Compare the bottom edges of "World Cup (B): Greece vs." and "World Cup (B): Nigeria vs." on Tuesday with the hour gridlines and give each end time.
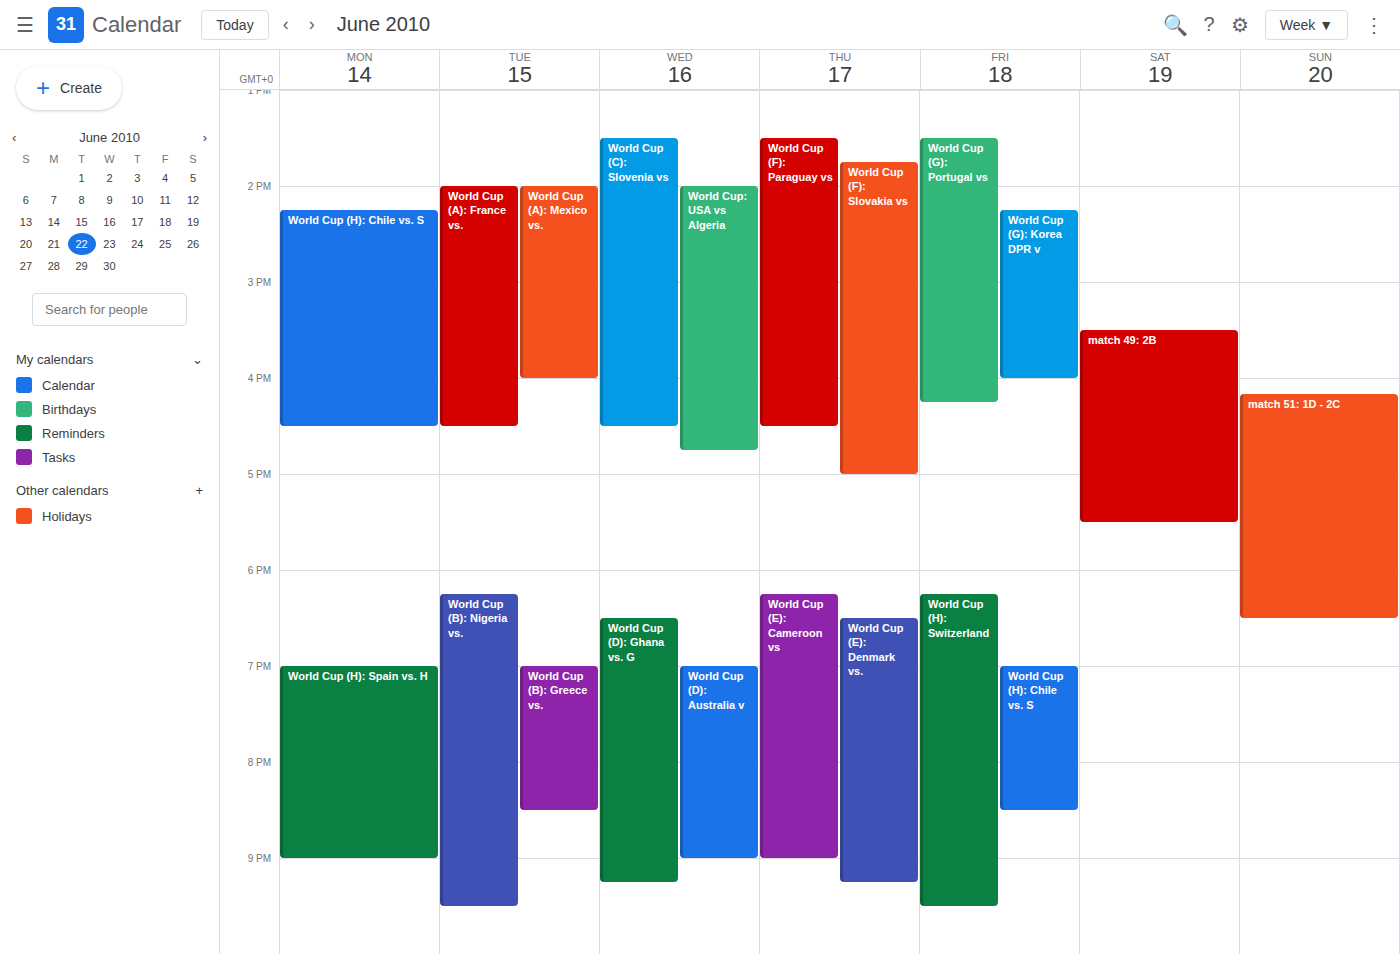
"World Cup (B): Greece vs.": 8:30 PM, halfway between the 8 PM and 9 PM lines. "World Cup (B): Nigeria vs.": 9:30 PM, halfway between the 9 PM and 10 PM lines.